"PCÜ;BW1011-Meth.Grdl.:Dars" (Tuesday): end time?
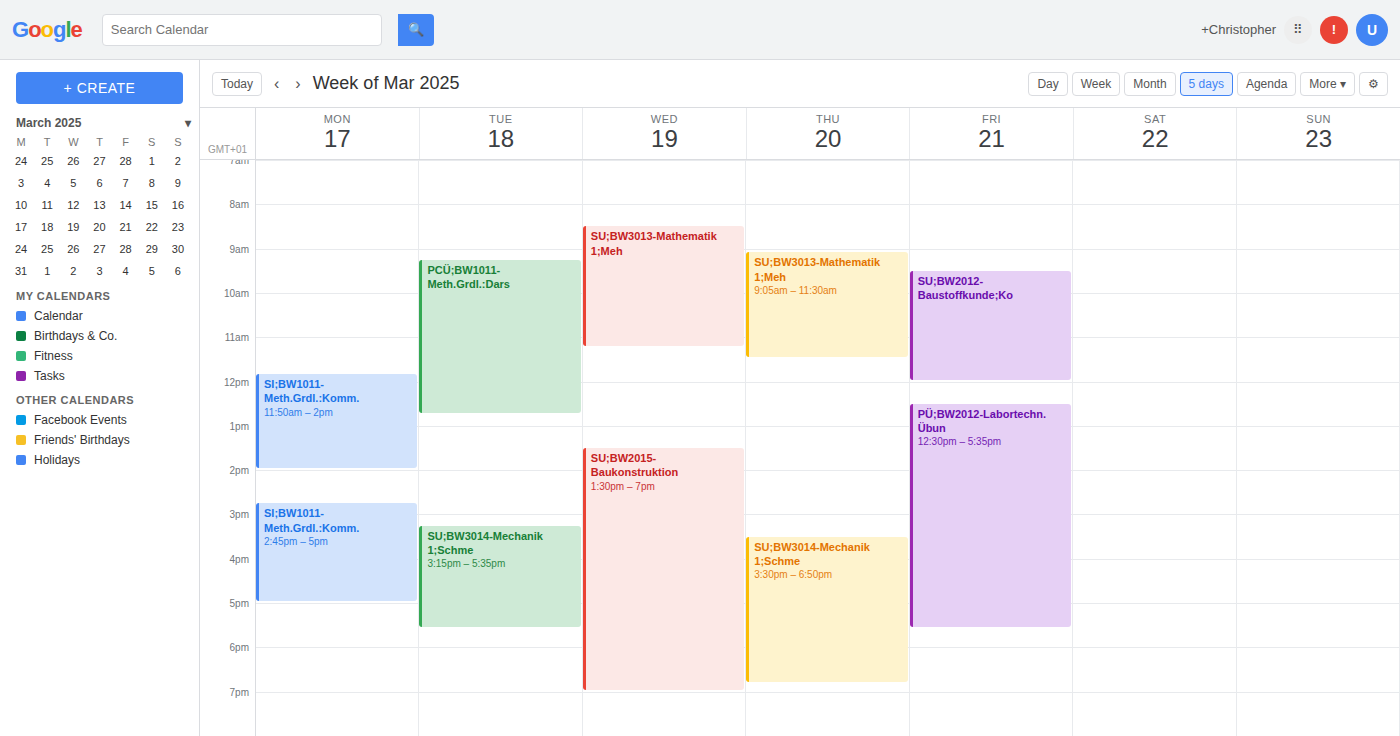
12:45 PM